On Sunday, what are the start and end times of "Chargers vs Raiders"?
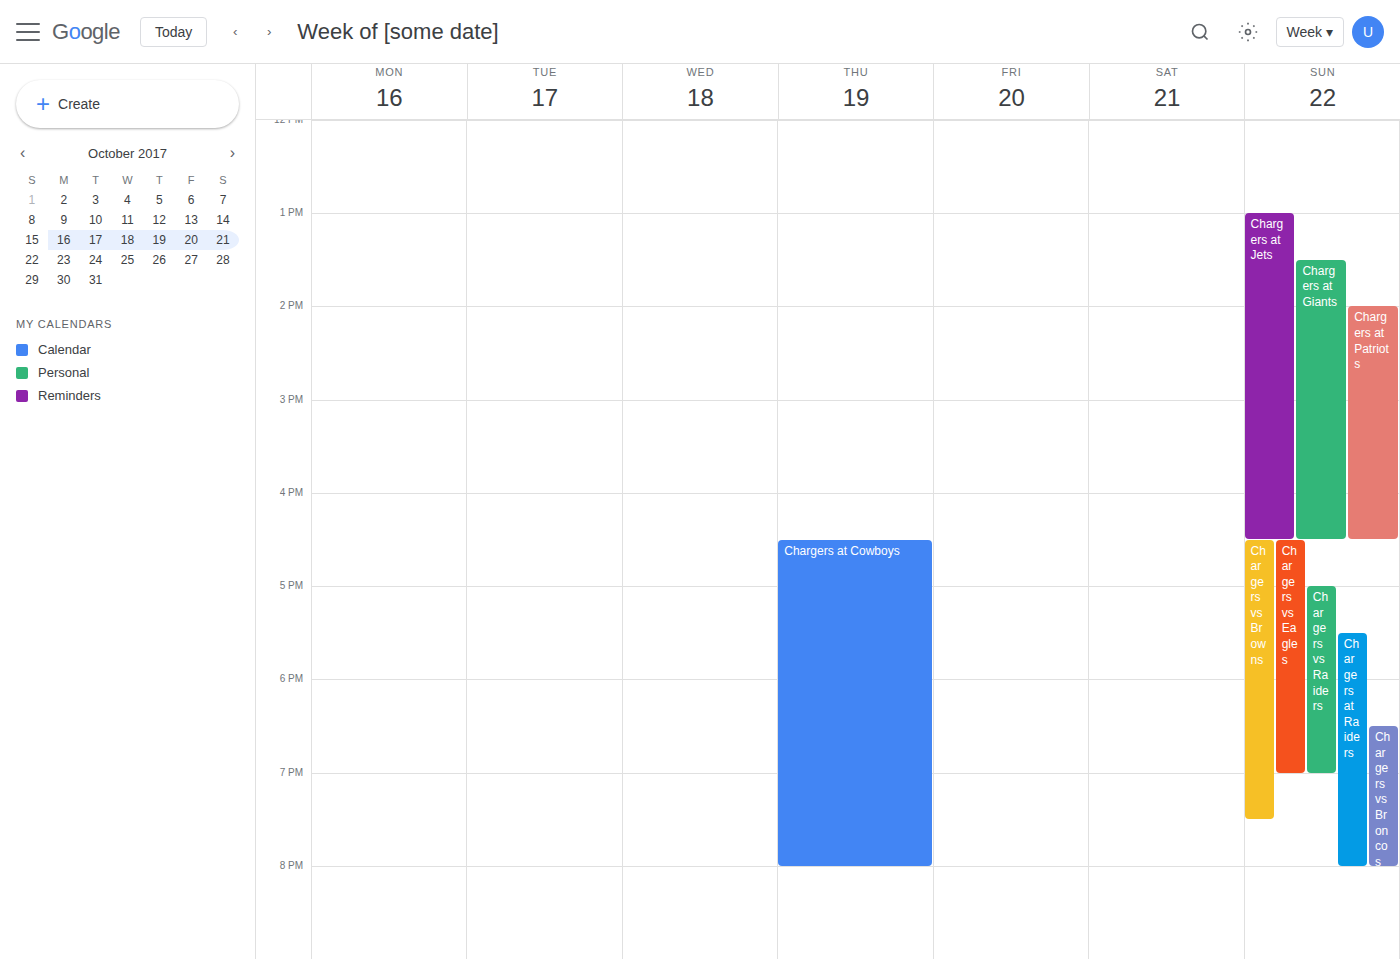
5:00 PM to 7:00 PM